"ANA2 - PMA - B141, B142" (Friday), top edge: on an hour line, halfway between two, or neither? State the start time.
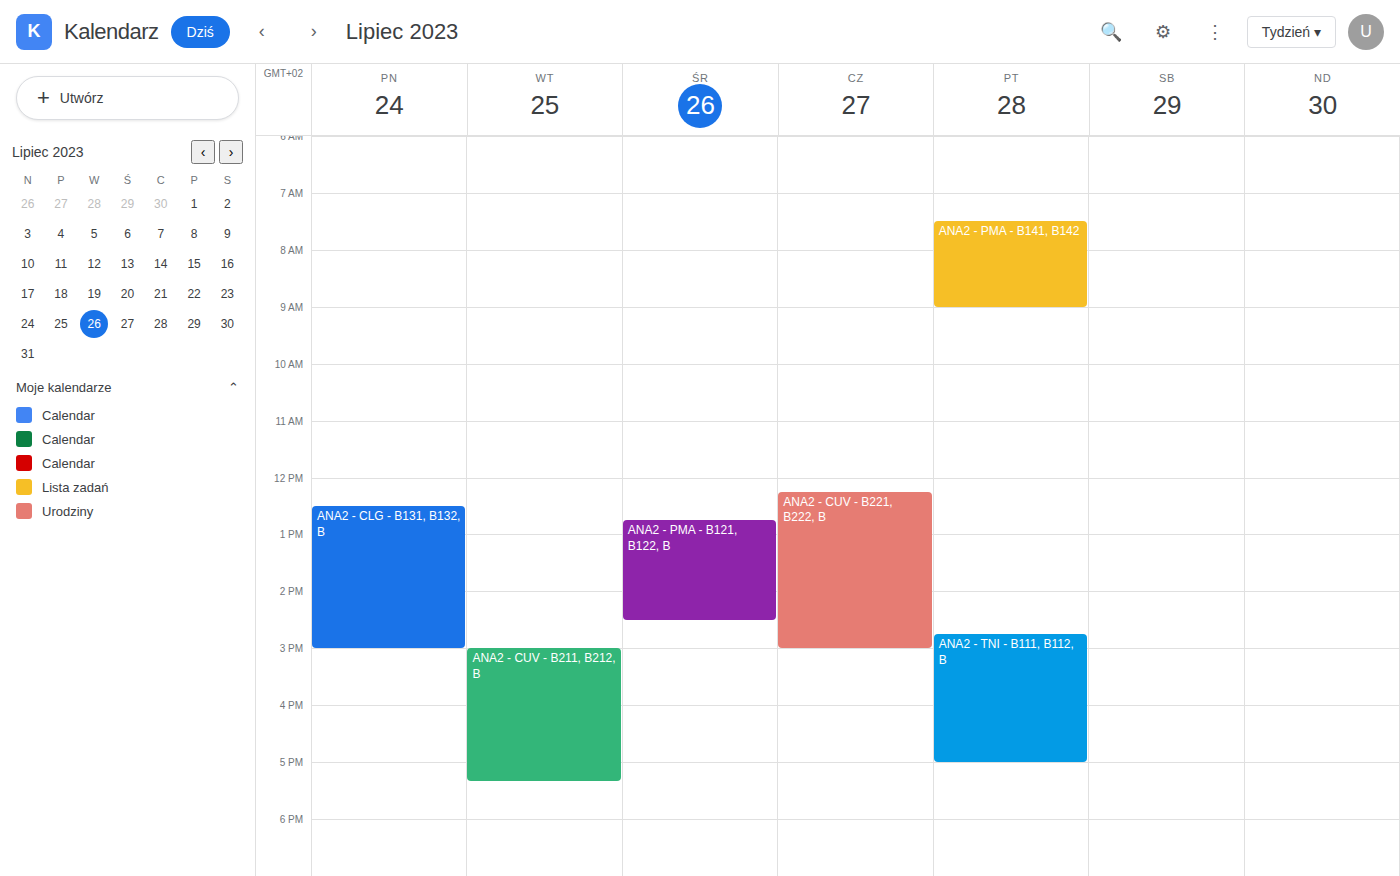
7:30 AM -- halfway between the 7 AM and 8 AM lines.